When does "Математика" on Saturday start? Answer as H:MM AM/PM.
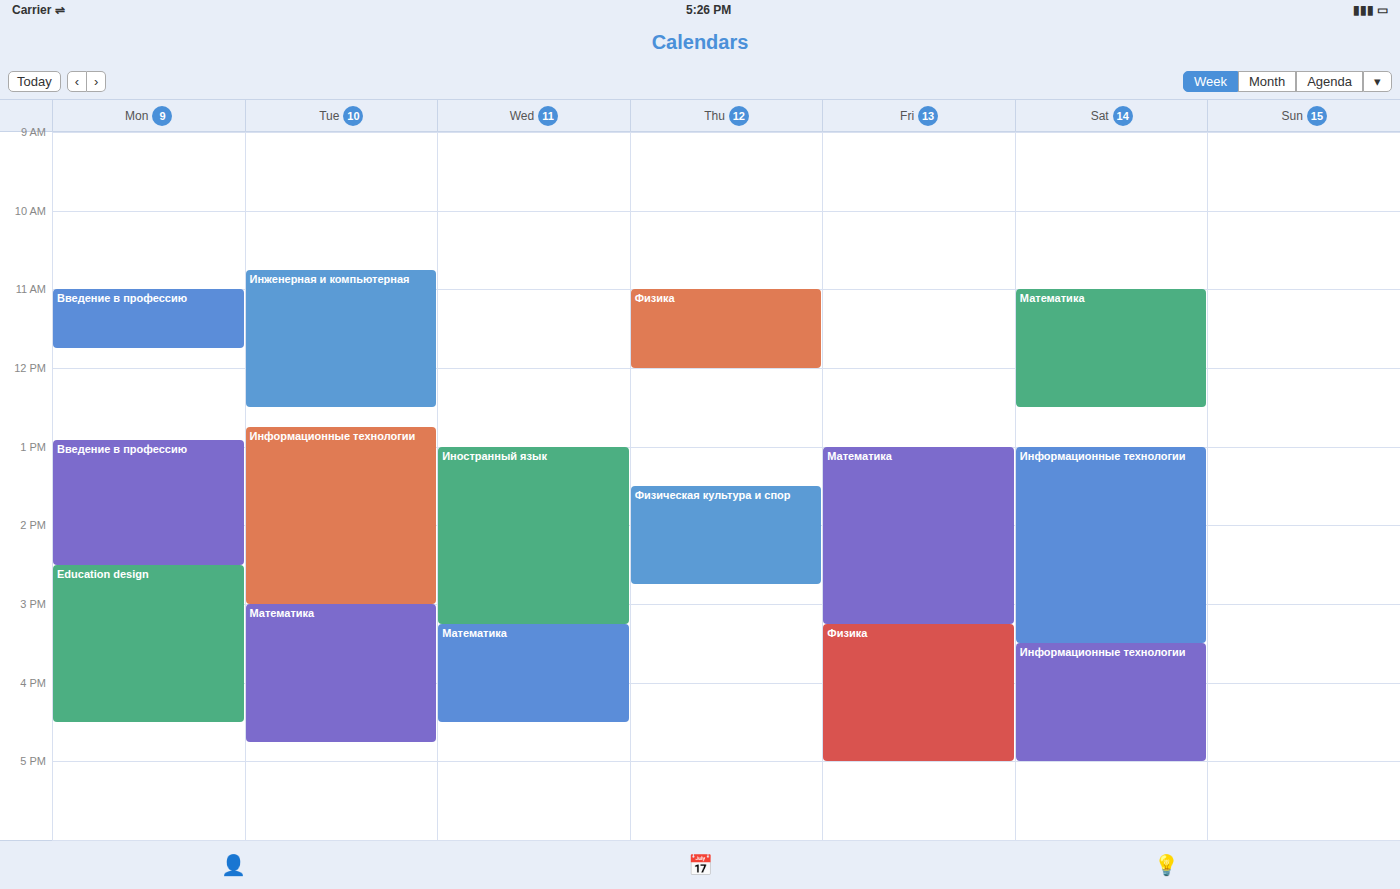
11:00 AM